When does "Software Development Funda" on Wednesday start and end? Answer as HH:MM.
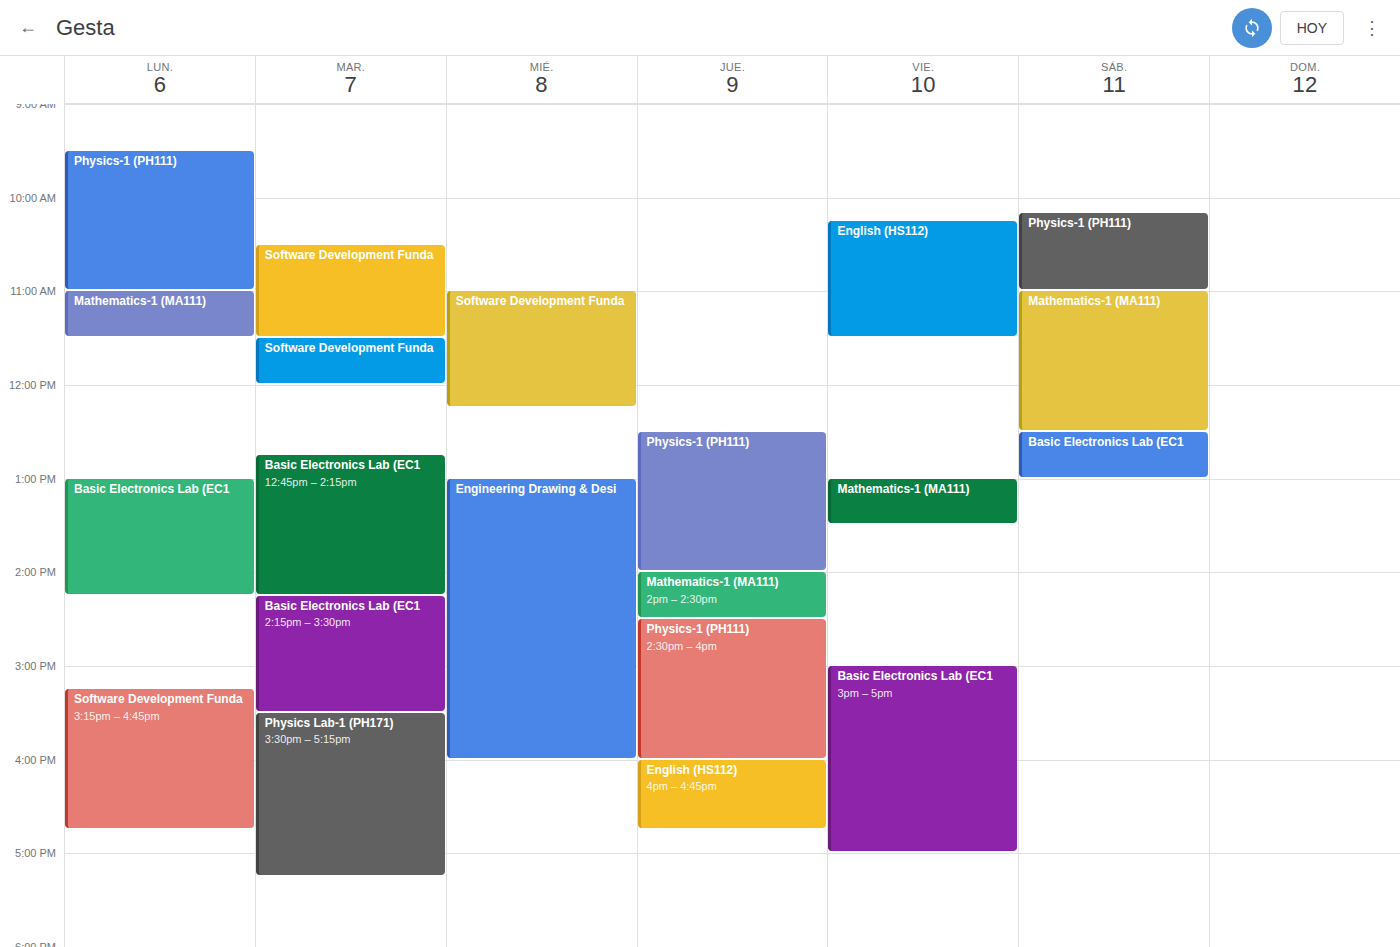
11:00 to 12:15